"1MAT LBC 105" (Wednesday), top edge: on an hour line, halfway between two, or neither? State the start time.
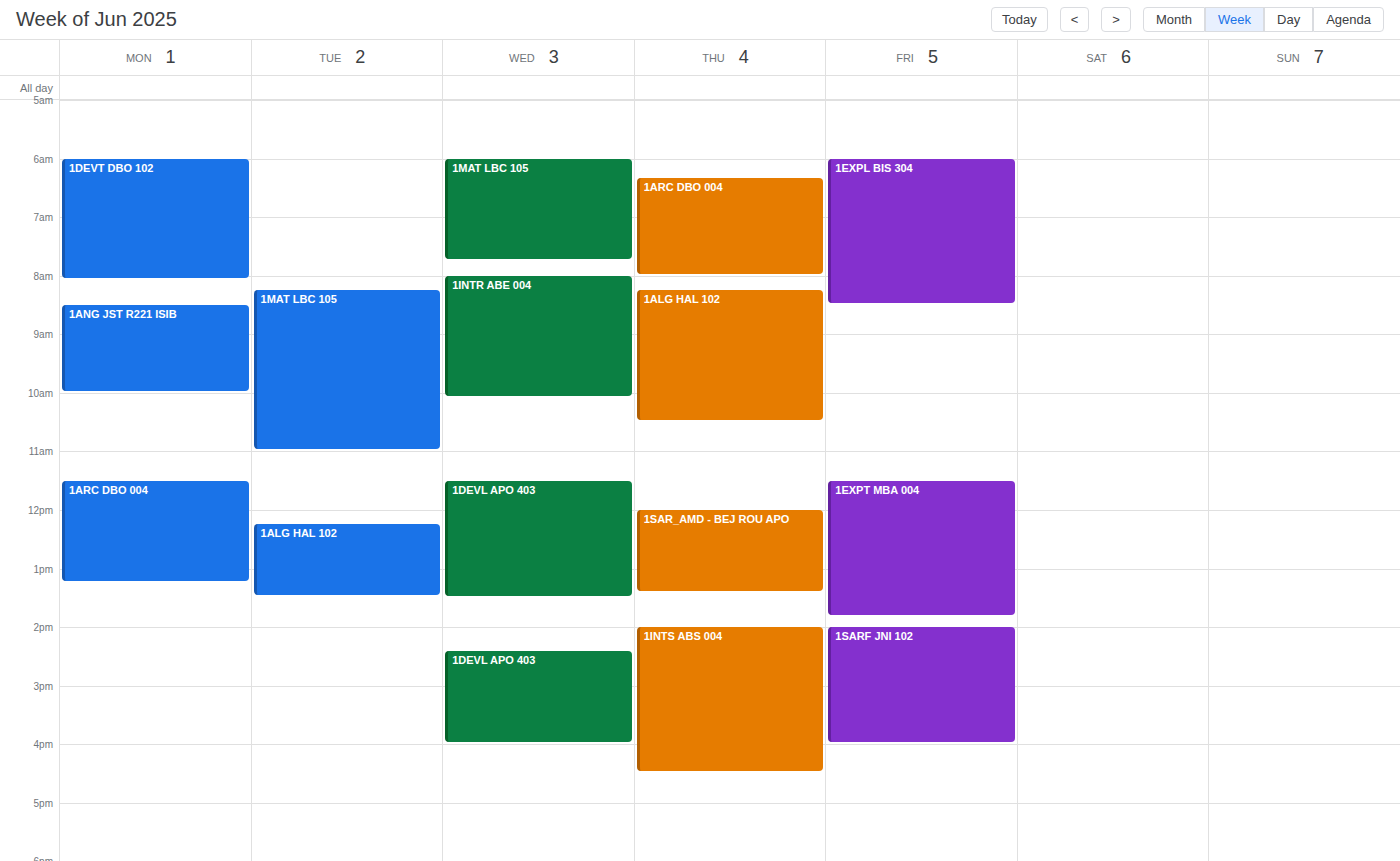
6:00 AM -- exactly on the 6 AM line.